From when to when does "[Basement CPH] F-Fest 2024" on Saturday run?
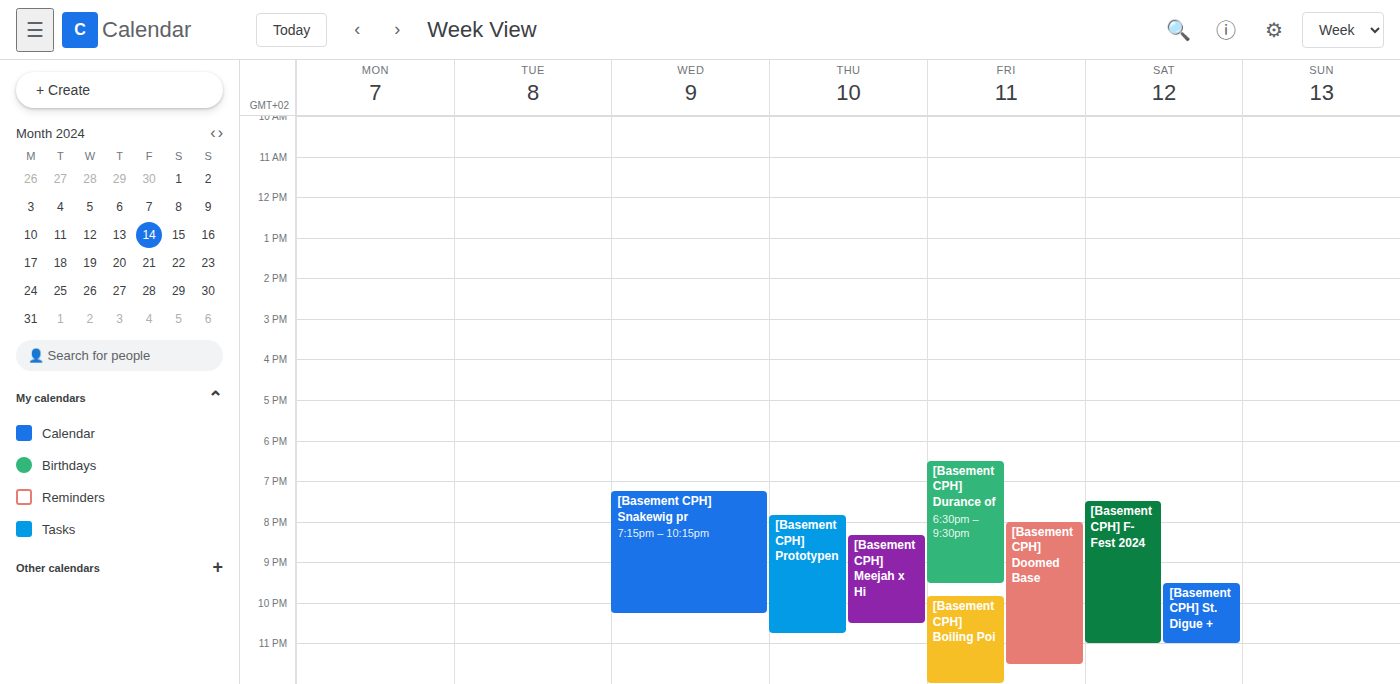
7:30 PM to 11:00 PM